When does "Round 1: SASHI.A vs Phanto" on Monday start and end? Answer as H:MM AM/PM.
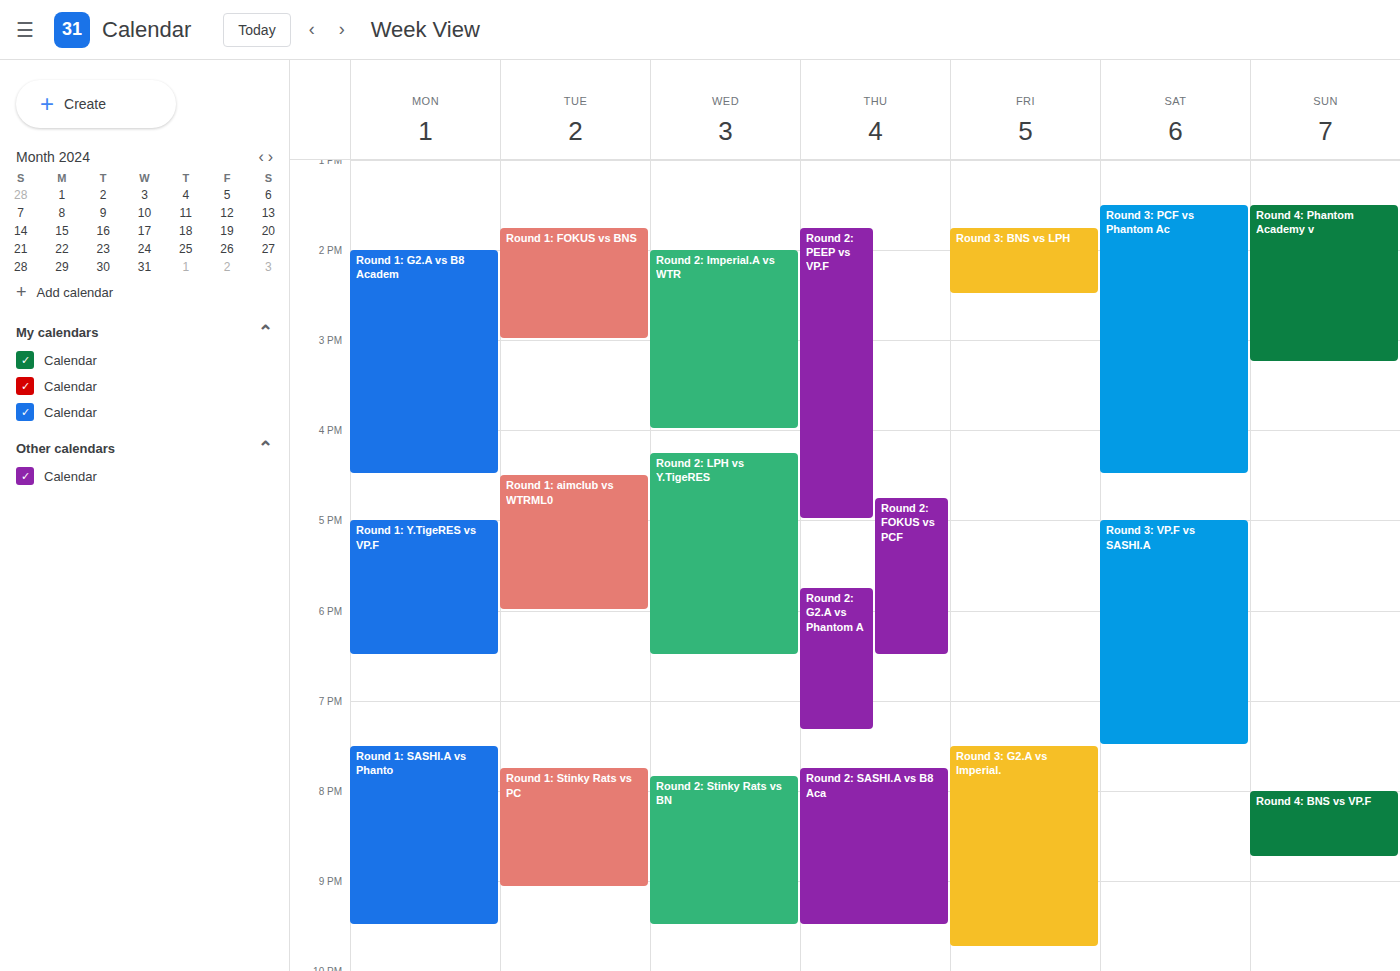
7:30 PM to 9:30 PM